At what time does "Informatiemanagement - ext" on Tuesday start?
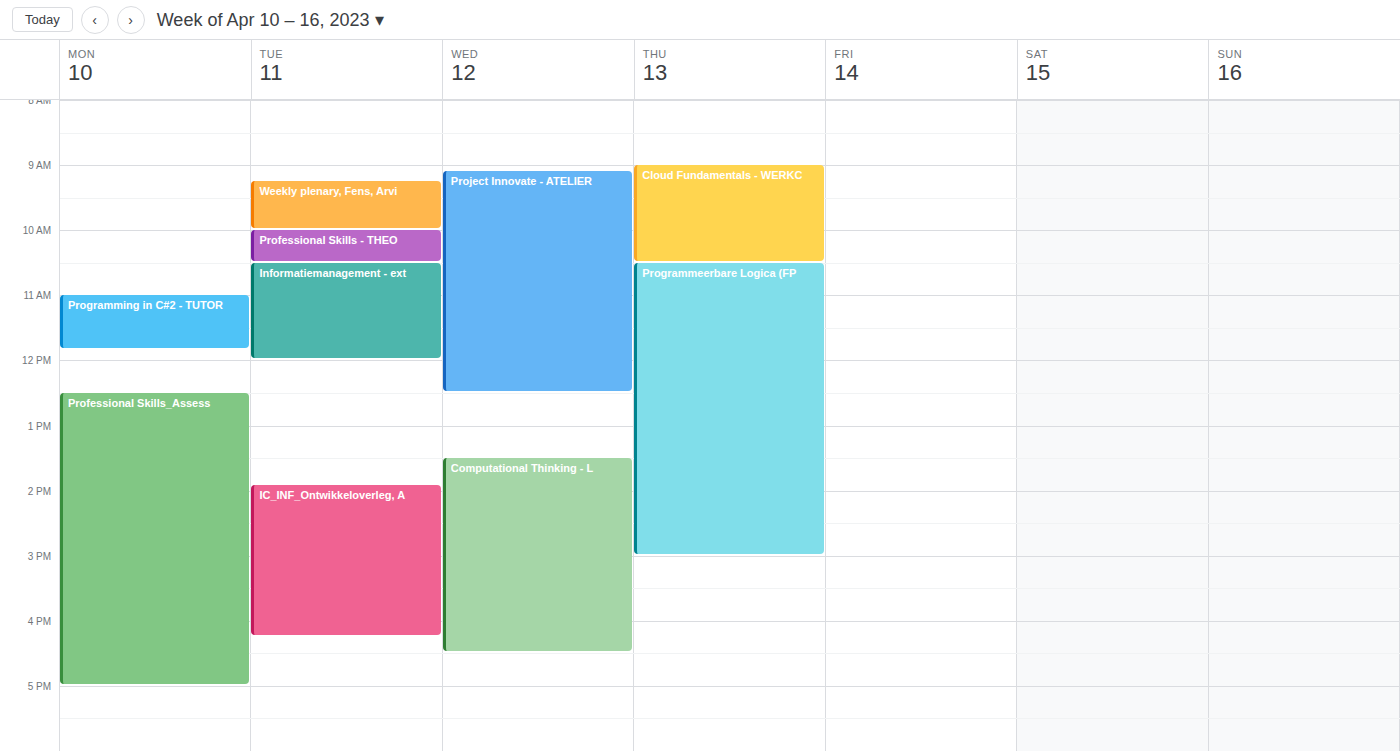
10:30 AM